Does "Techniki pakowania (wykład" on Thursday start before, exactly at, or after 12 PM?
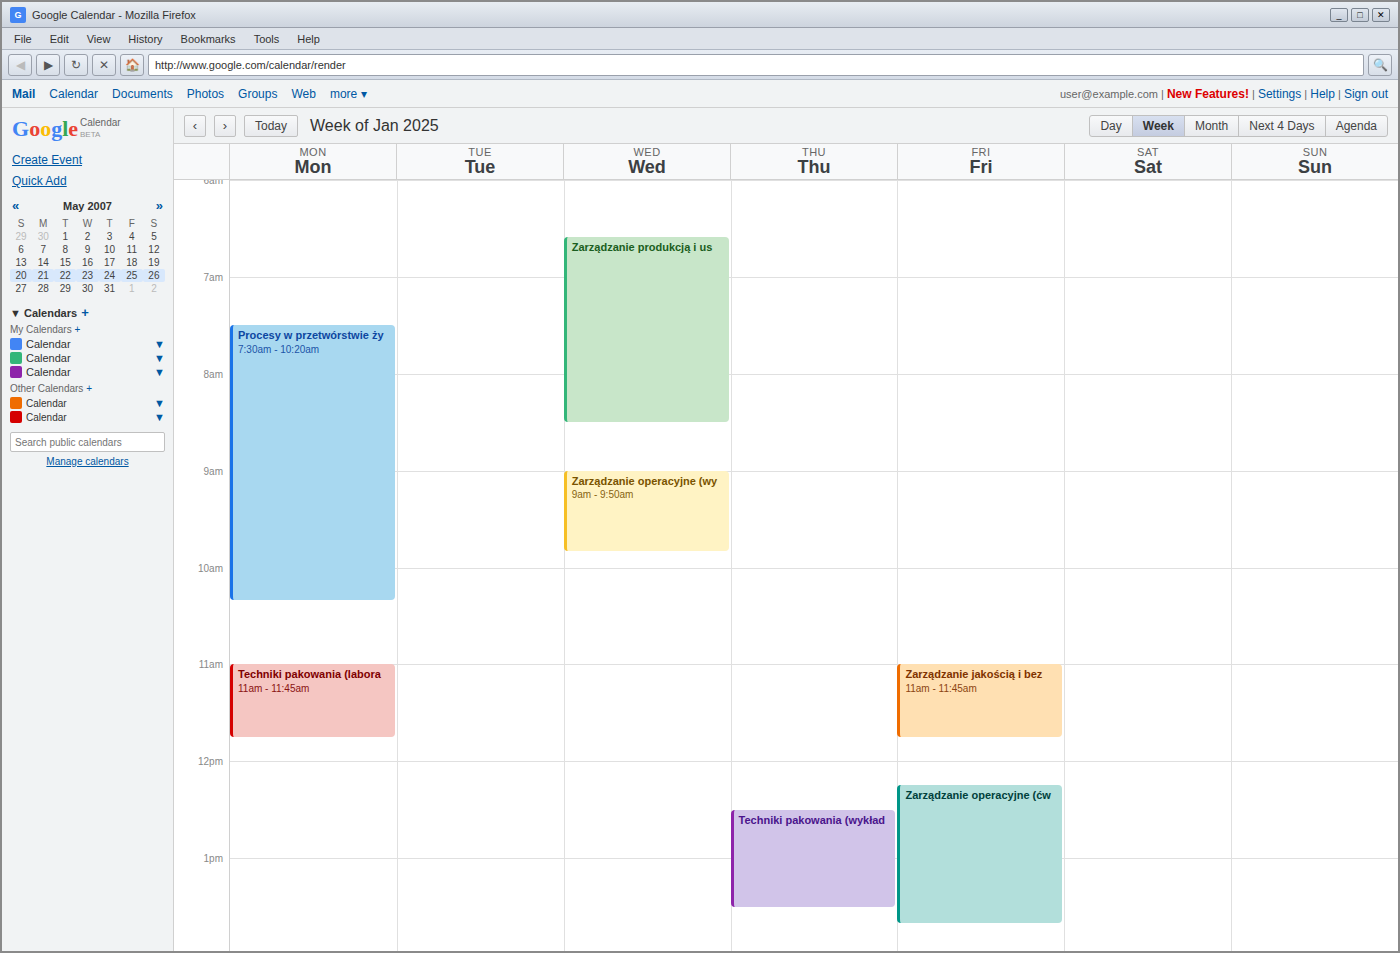
12:30 PM -- after 12 PM, 30 minutes below the 12 PM line.